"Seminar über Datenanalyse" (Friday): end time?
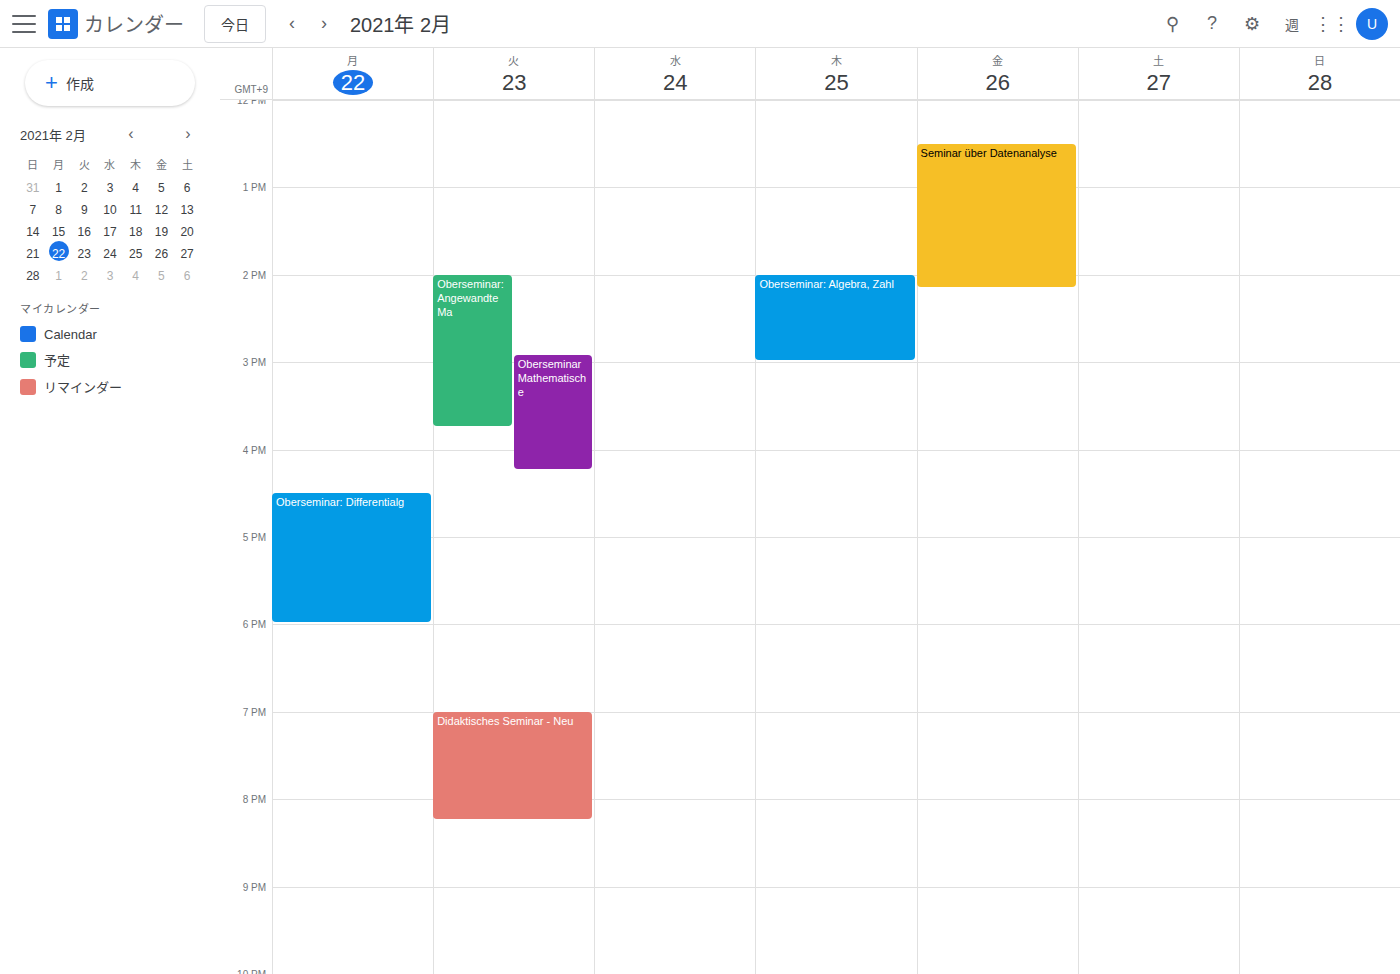
2:10 PM